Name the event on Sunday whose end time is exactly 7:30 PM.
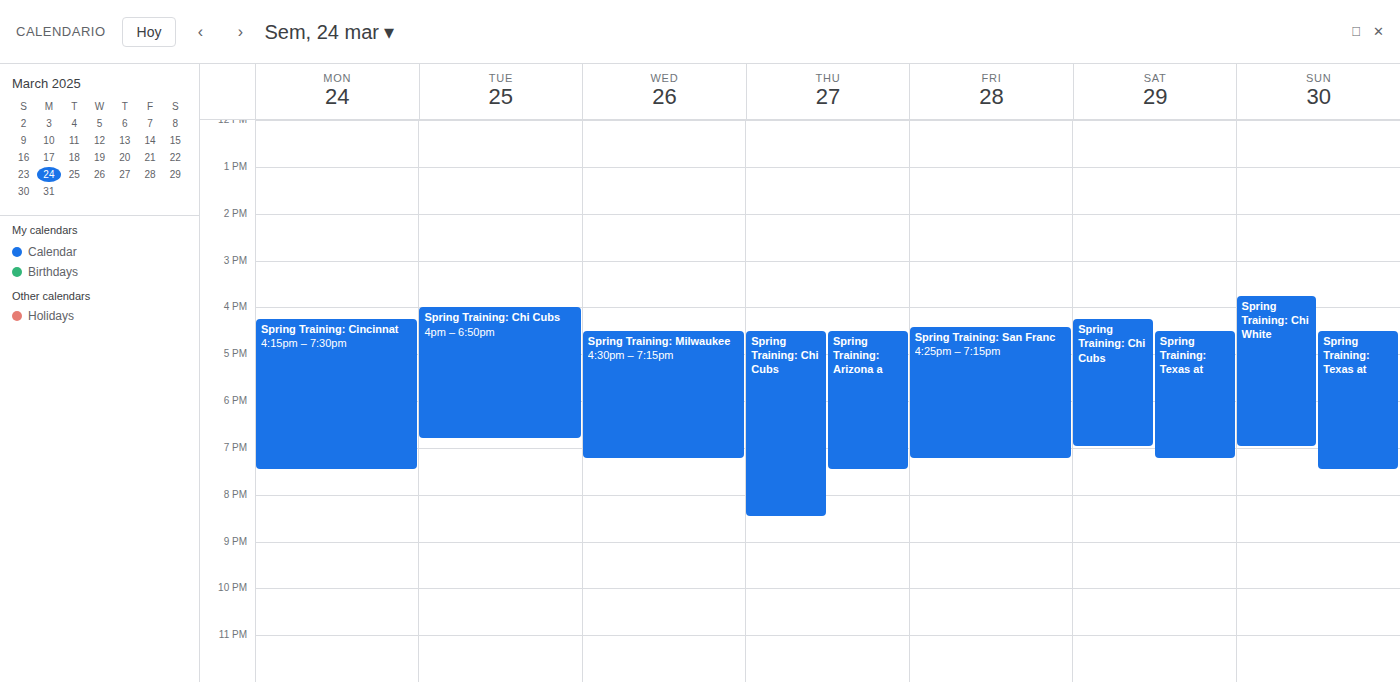
"Spring Training: Texas at"